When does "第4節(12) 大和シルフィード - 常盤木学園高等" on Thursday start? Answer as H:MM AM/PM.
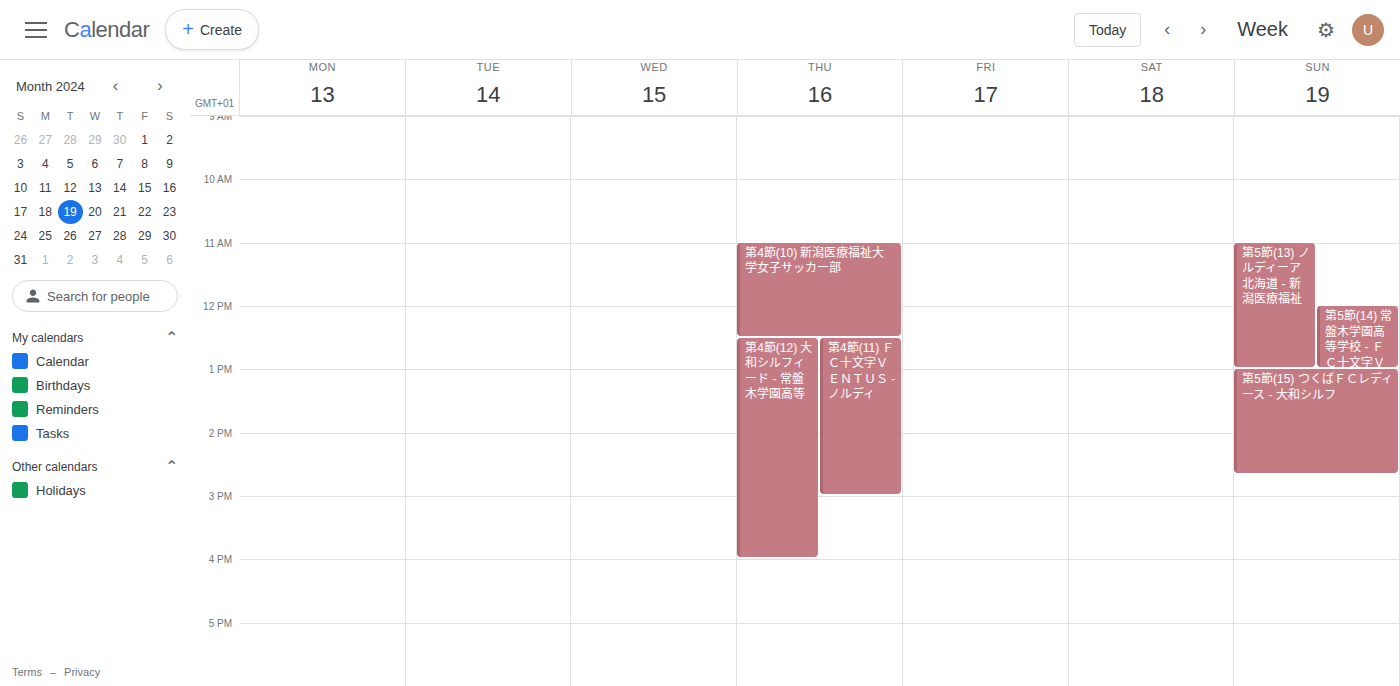
12:30 PM